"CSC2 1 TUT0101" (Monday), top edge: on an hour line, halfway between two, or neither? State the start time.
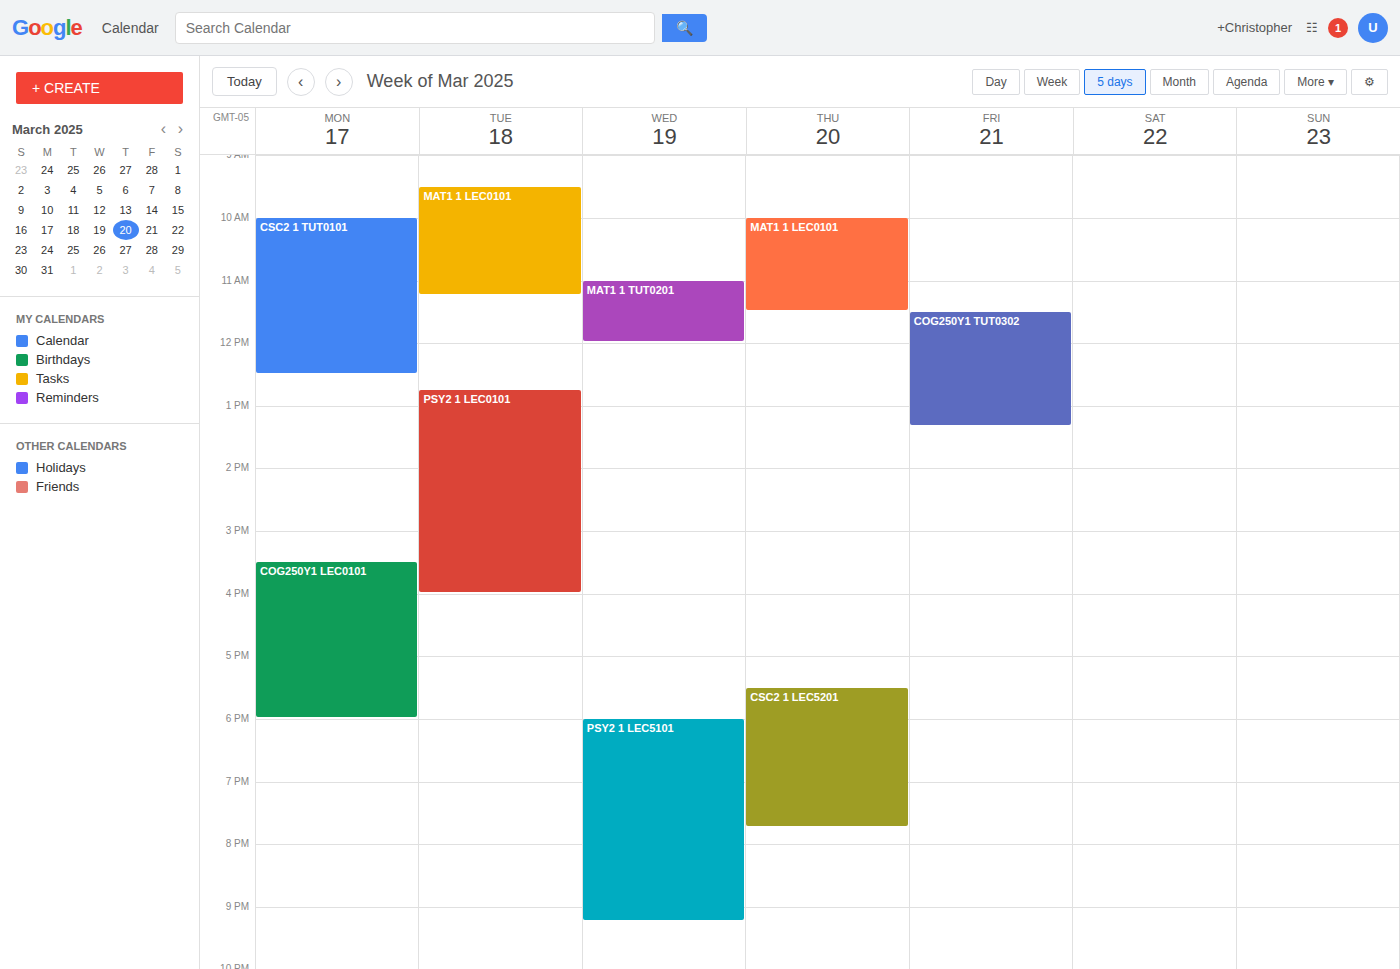
10:00 AM -- exactly on the 10 AM line.